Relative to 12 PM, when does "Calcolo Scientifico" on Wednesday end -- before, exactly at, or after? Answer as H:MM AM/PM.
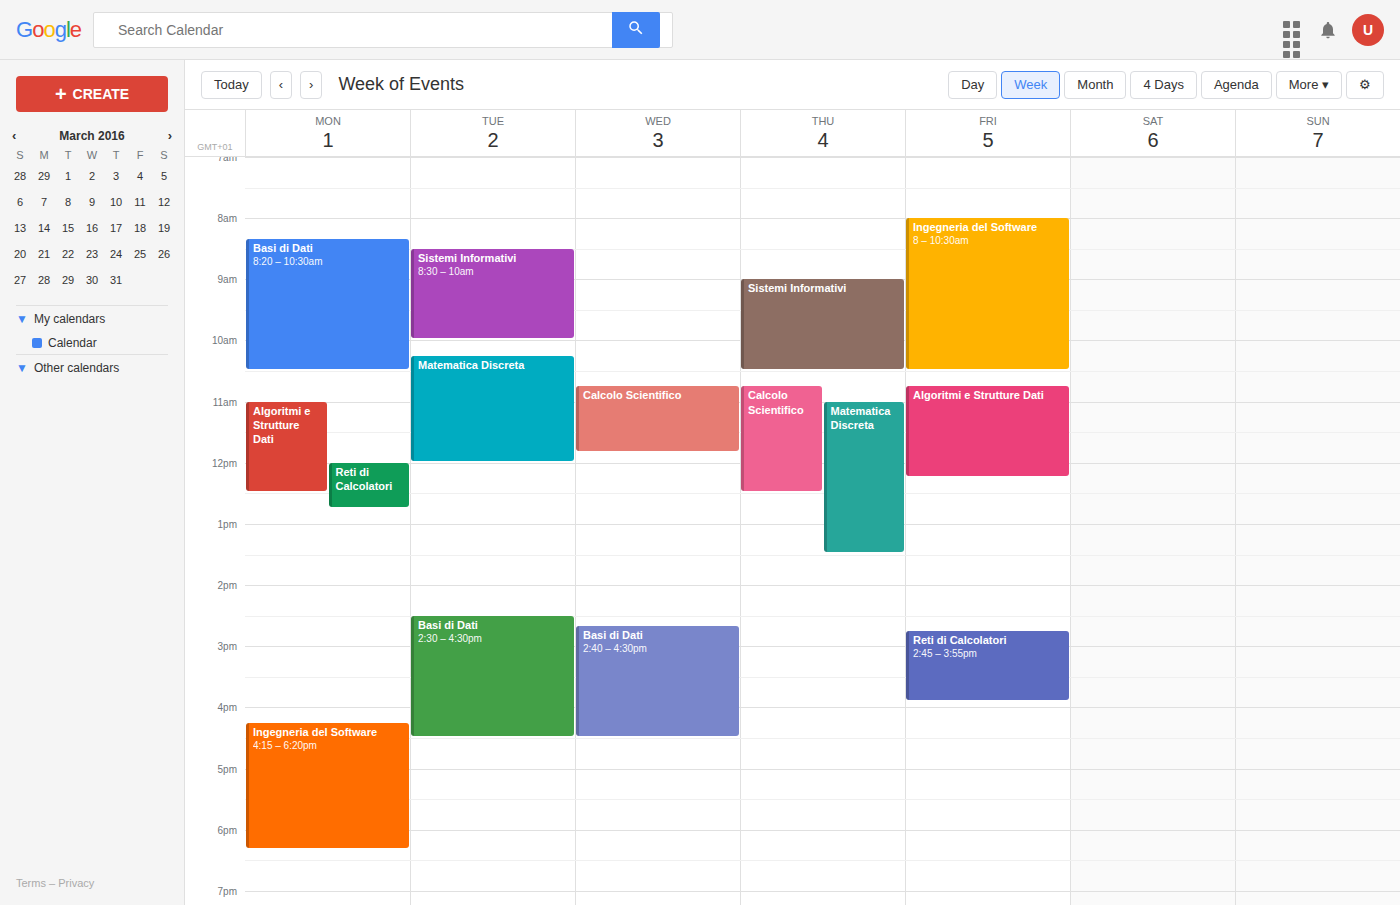
11:50 AM -- before 12 PM, 10 minutes above the 12 PM line.